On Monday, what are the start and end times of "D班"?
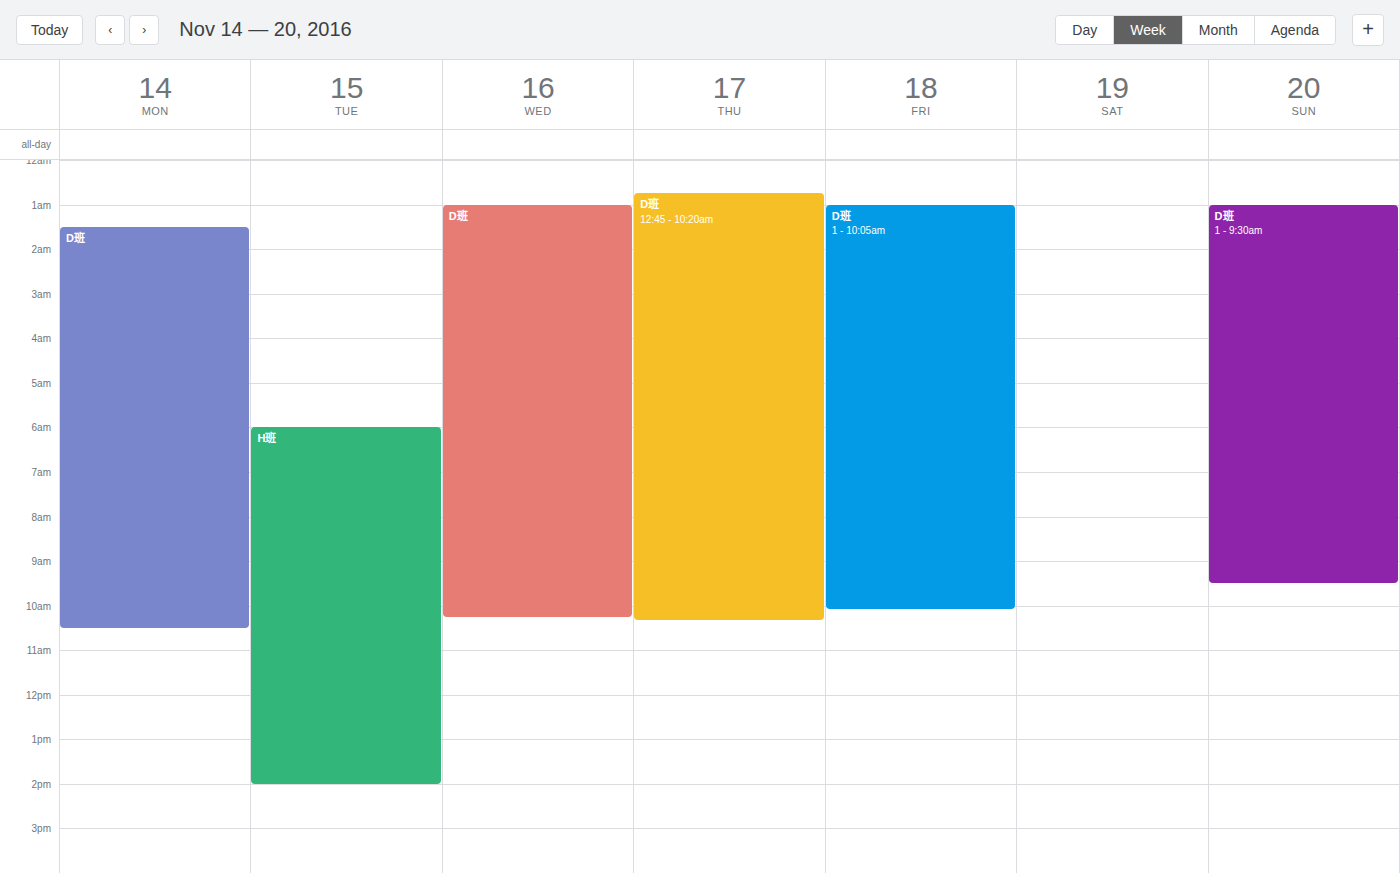
1:30 AM to 10:30 AM